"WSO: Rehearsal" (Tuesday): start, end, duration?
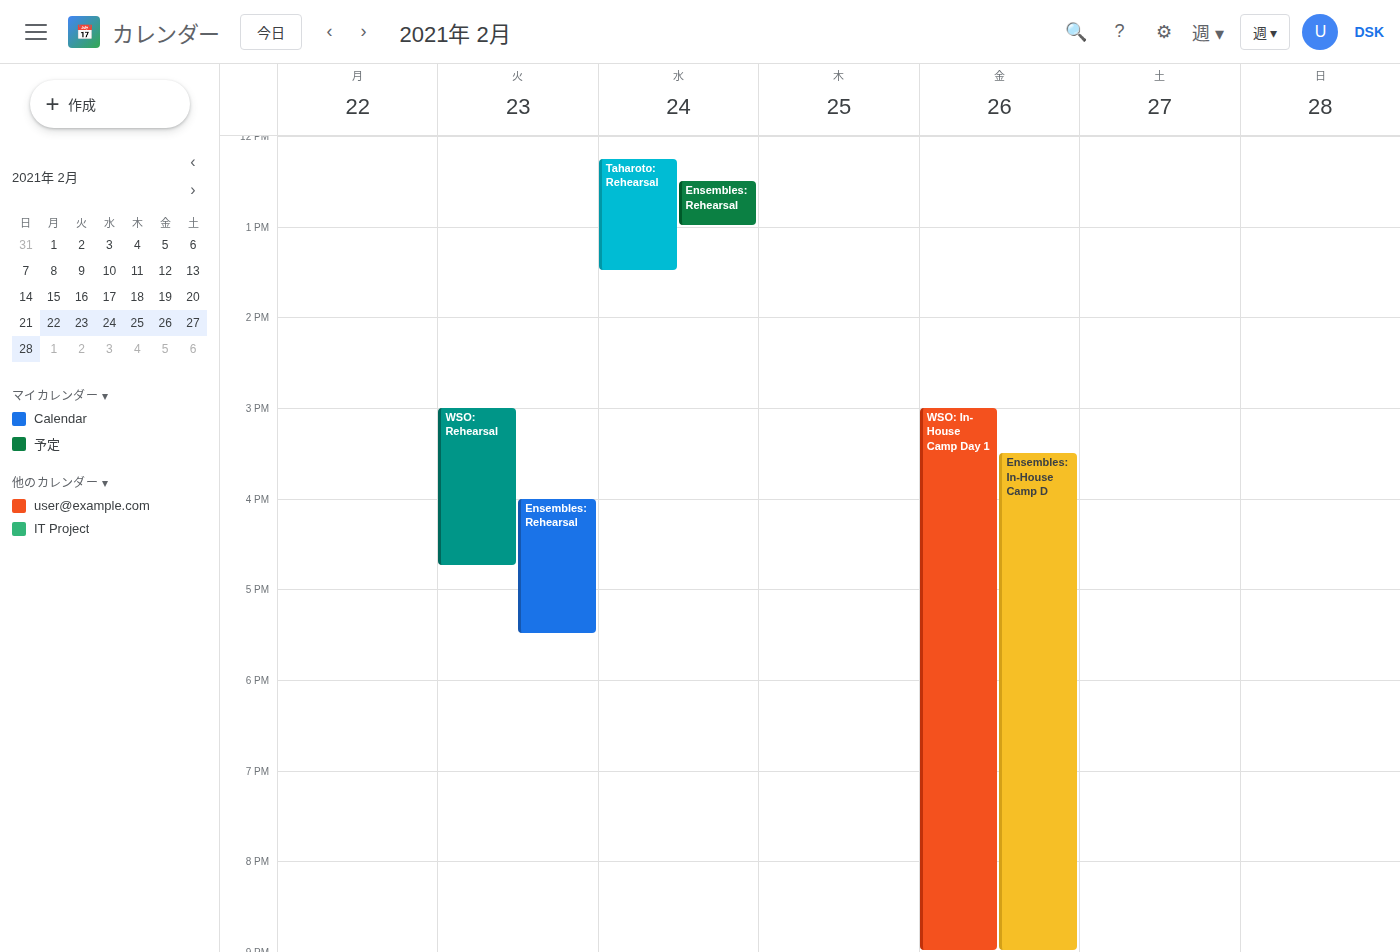
3:00 PM to 4:45 PM, 1 hour 45 minutes